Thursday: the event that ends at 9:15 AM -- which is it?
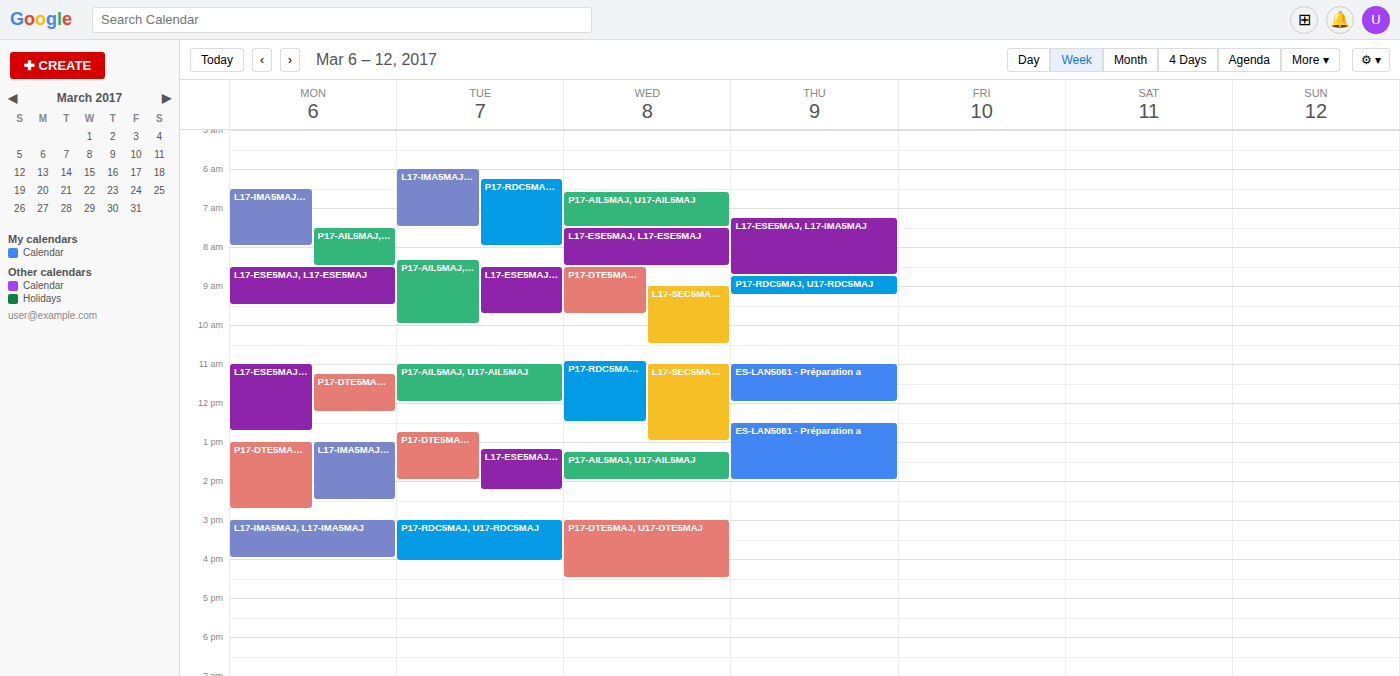
"P17-RDC5MAJ, U17-RDC5MAJ"